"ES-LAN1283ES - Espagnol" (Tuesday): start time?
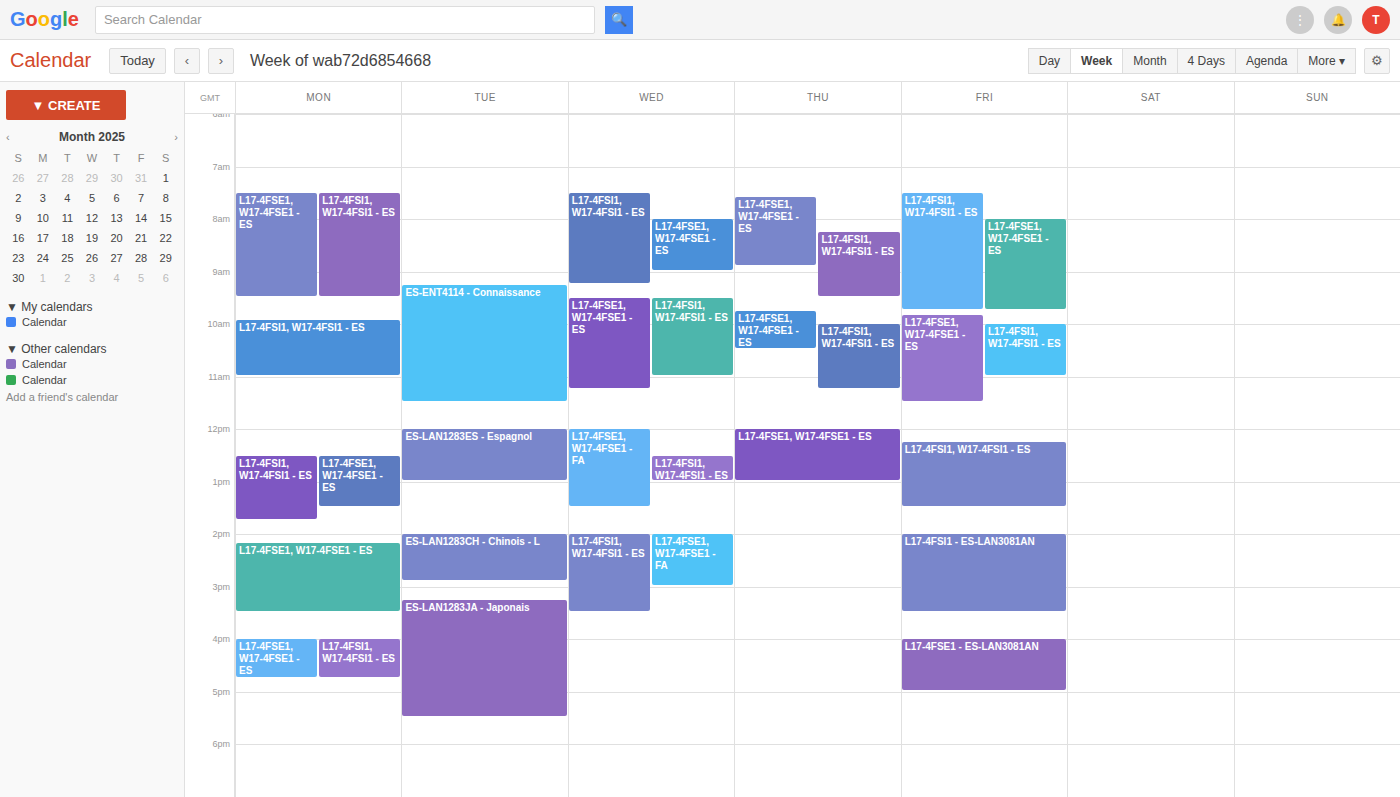
12:00 PM